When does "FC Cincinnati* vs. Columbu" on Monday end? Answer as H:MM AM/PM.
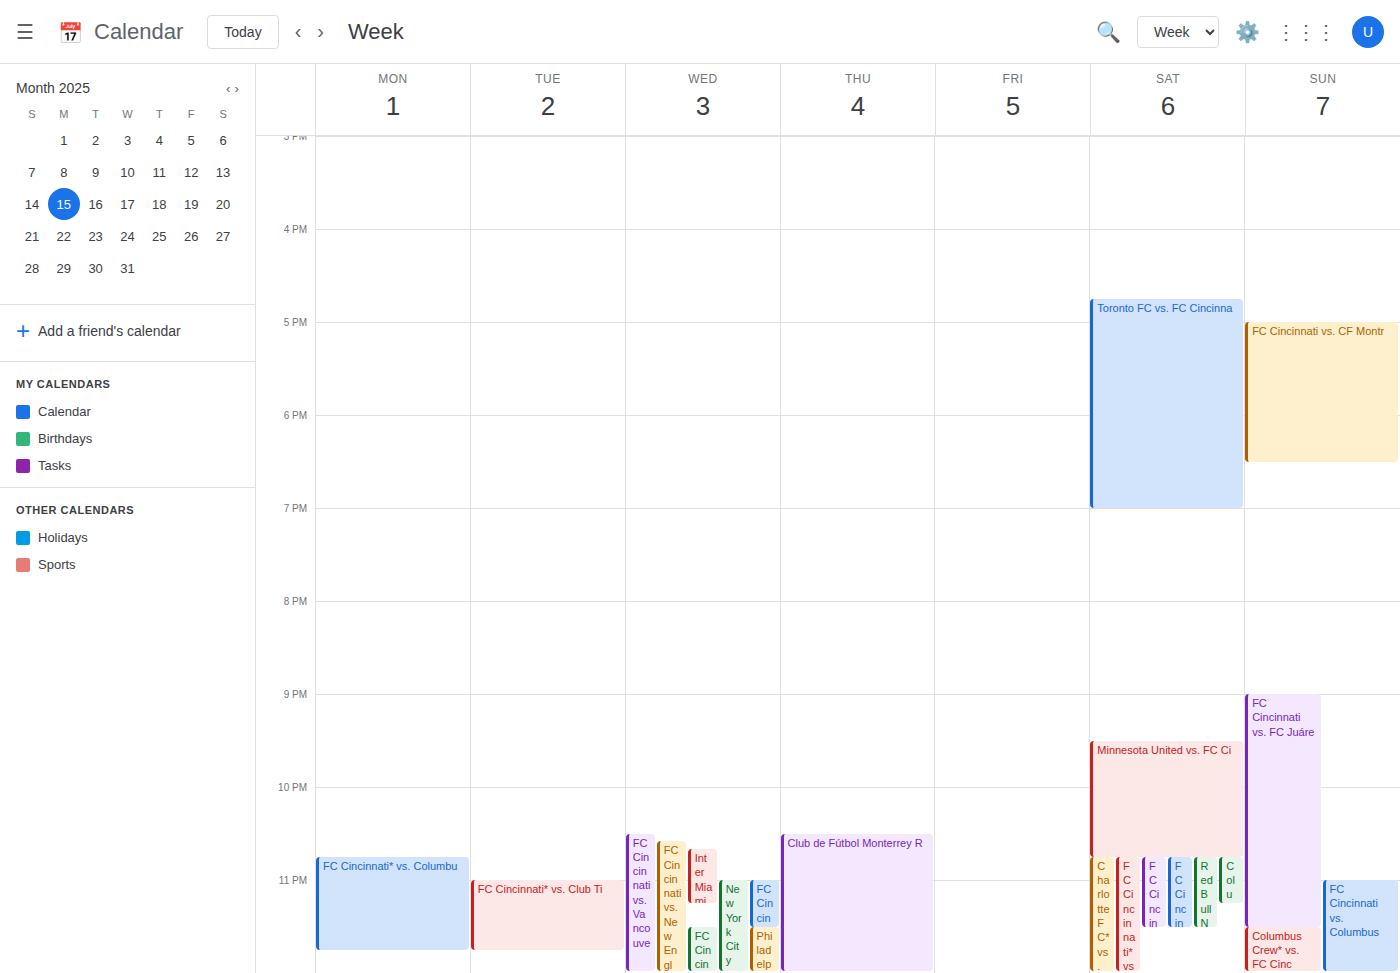
11:45 PM